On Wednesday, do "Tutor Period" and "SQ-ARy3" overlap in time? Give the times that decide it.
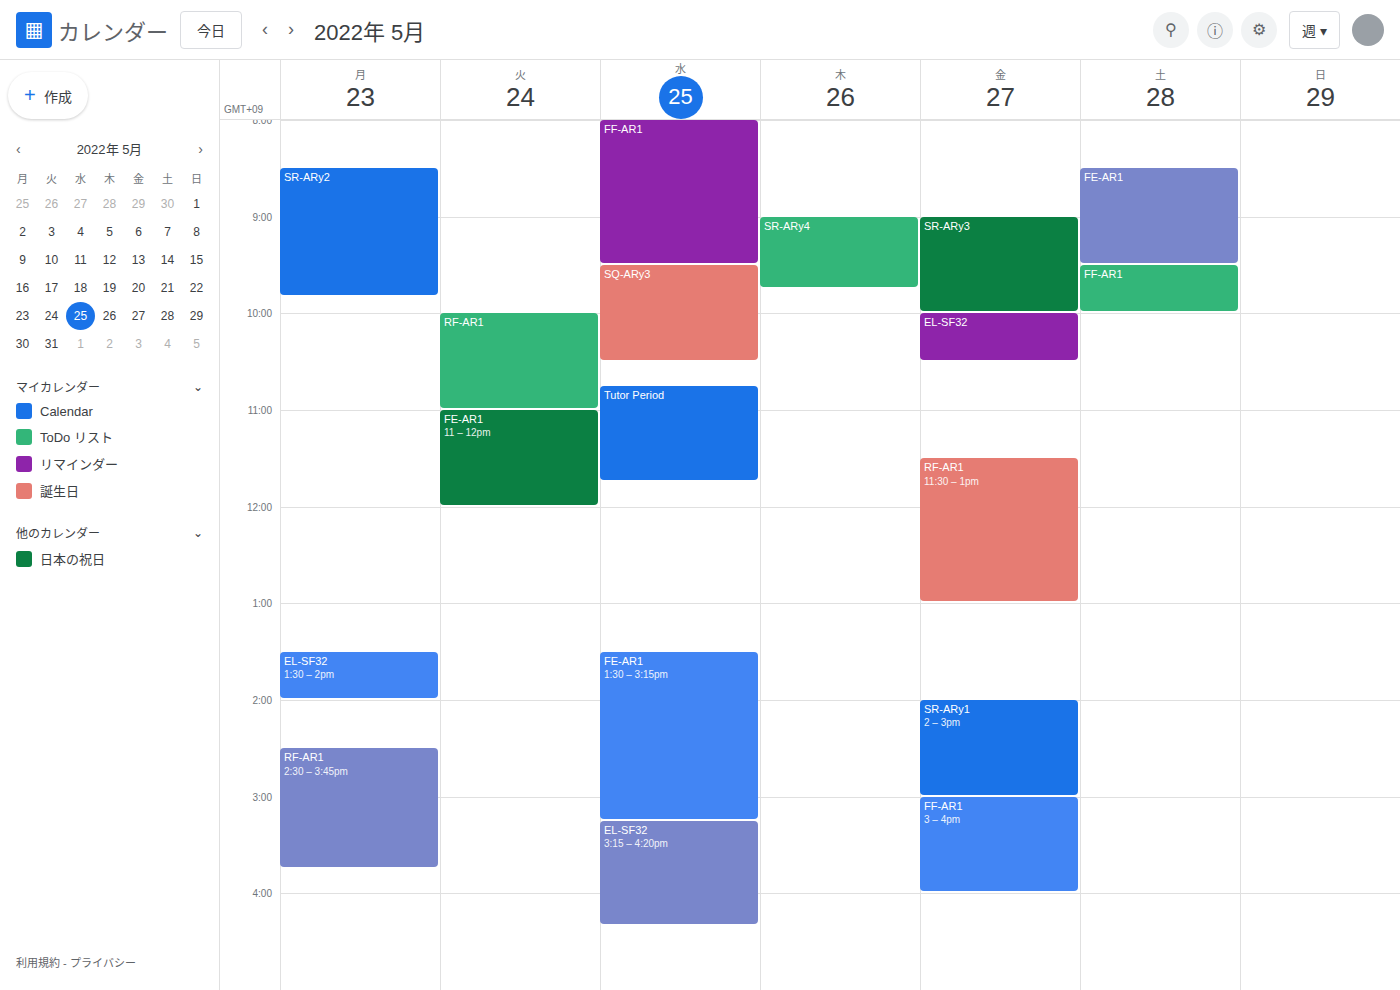
"SQ-ARy3" ends at 10:30 AM and "Tutor Period" starts at 10:45 AM -- no overlap.